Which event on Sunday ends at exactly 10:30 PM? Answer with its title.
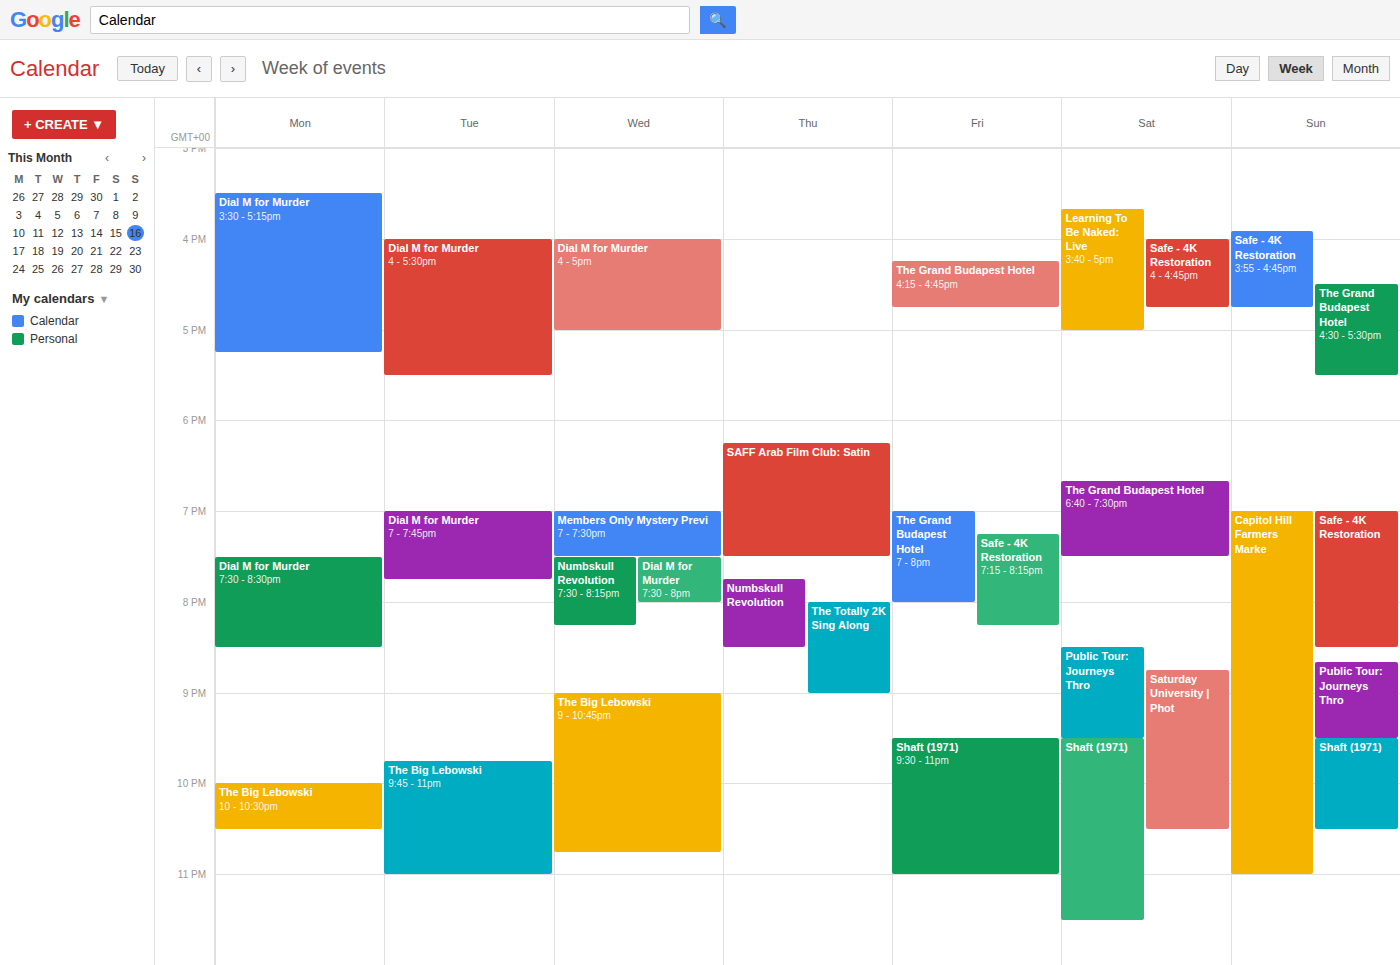
"Shaft (1971)"